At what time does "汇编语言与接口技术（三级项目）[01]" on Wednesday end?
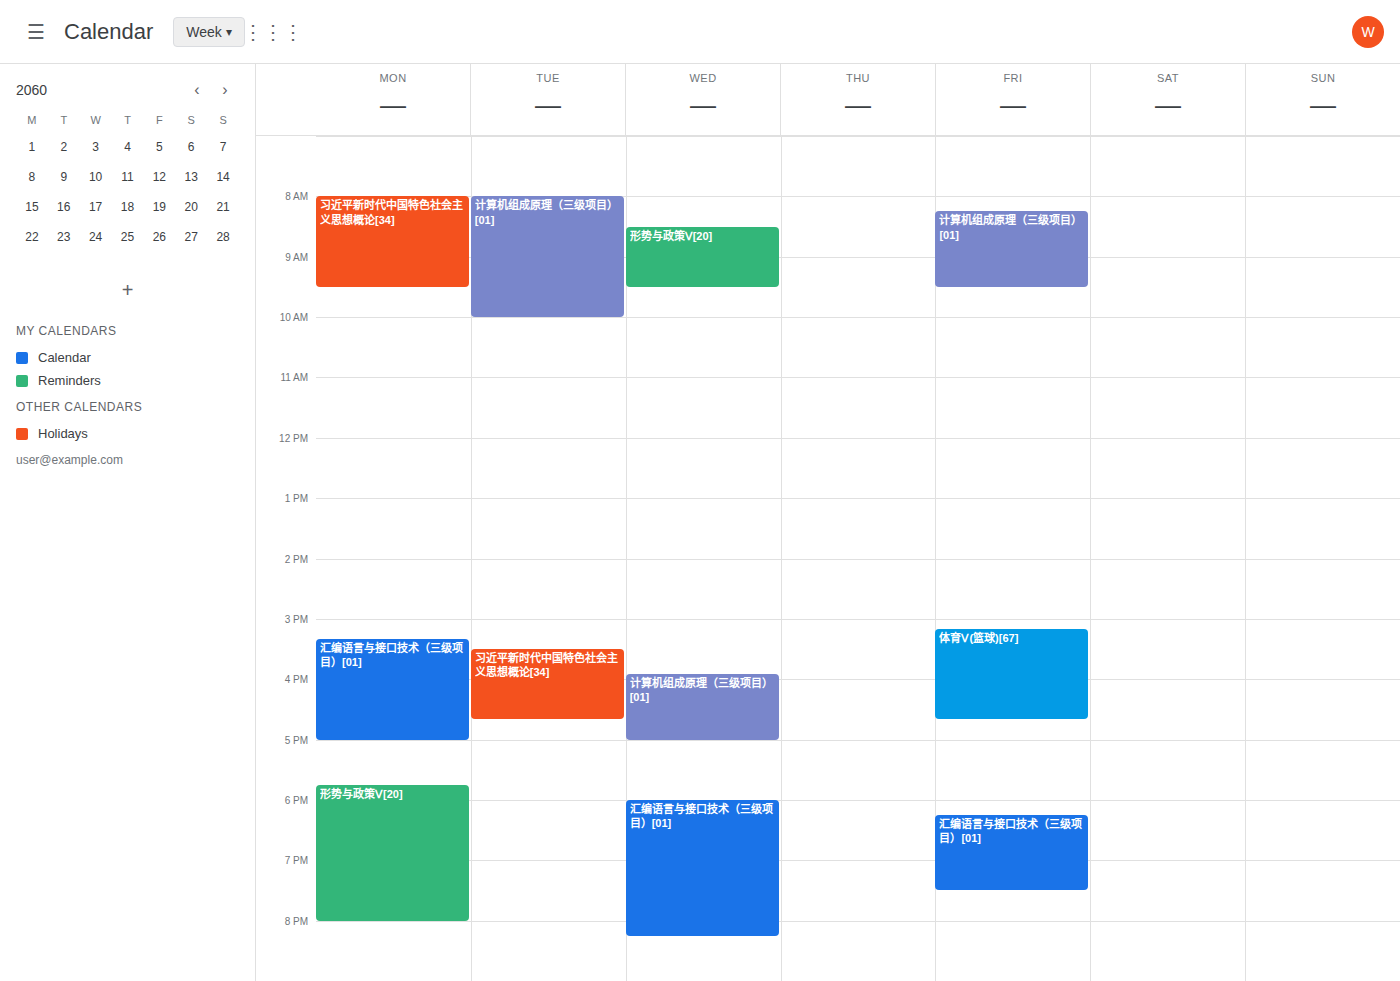
8:15 PM